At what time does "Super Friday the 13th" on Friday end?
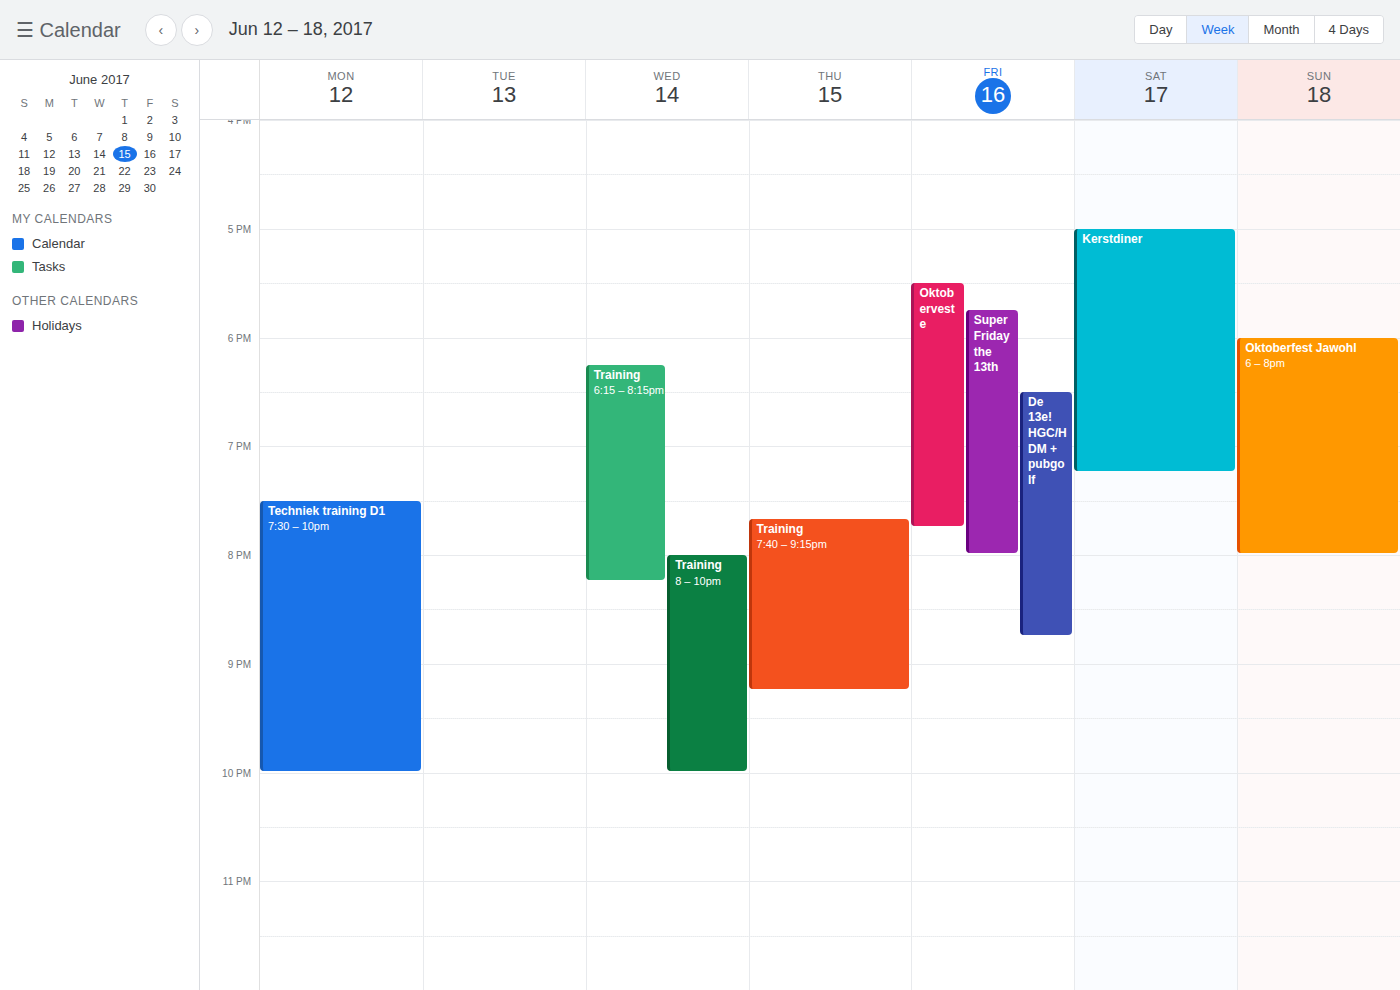
8:00 PM